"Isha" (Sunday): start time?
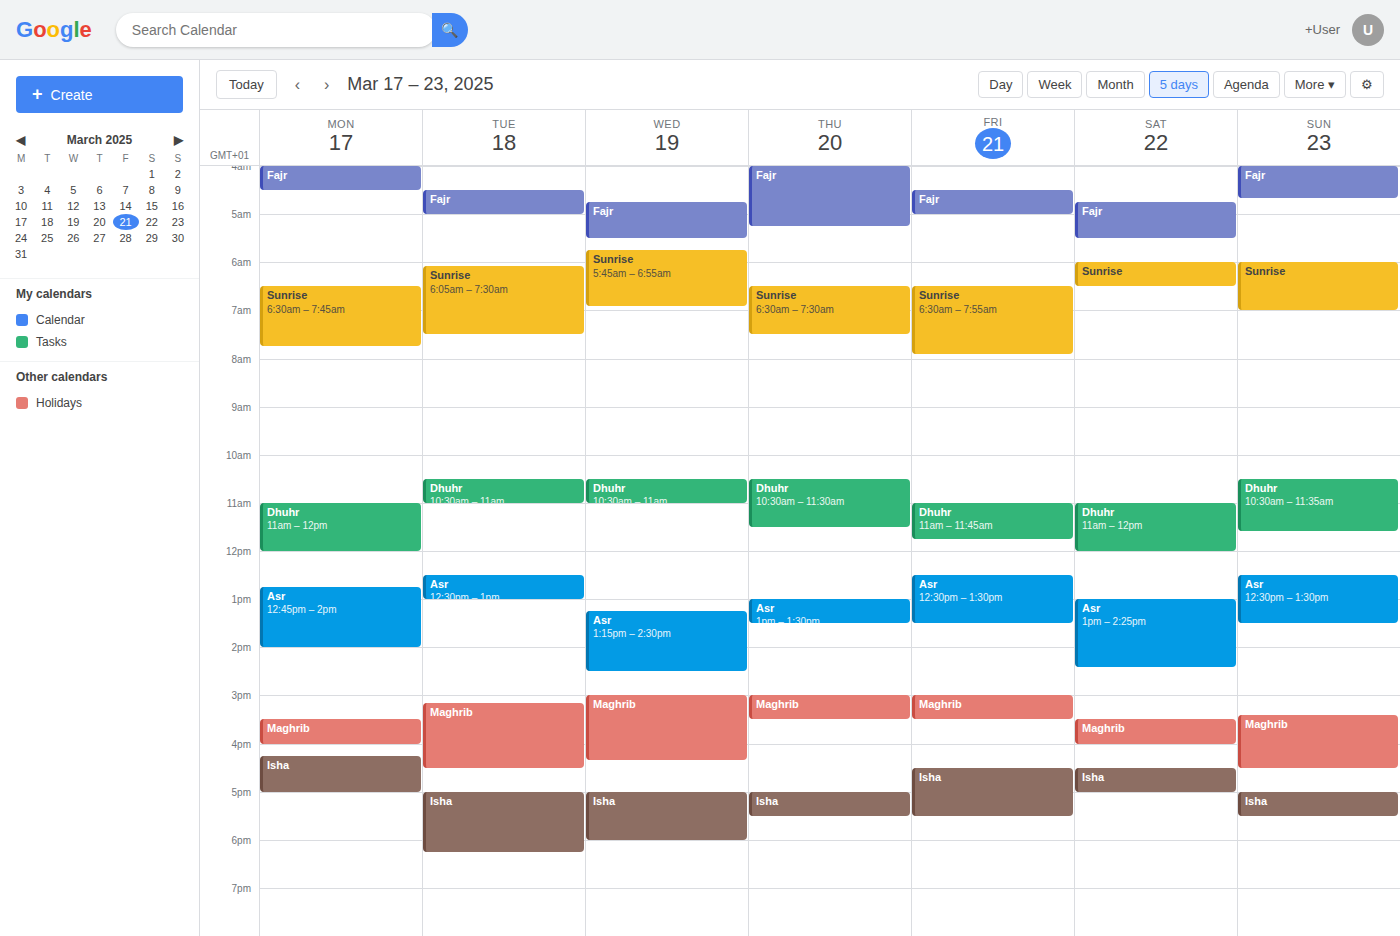
5:00 PM